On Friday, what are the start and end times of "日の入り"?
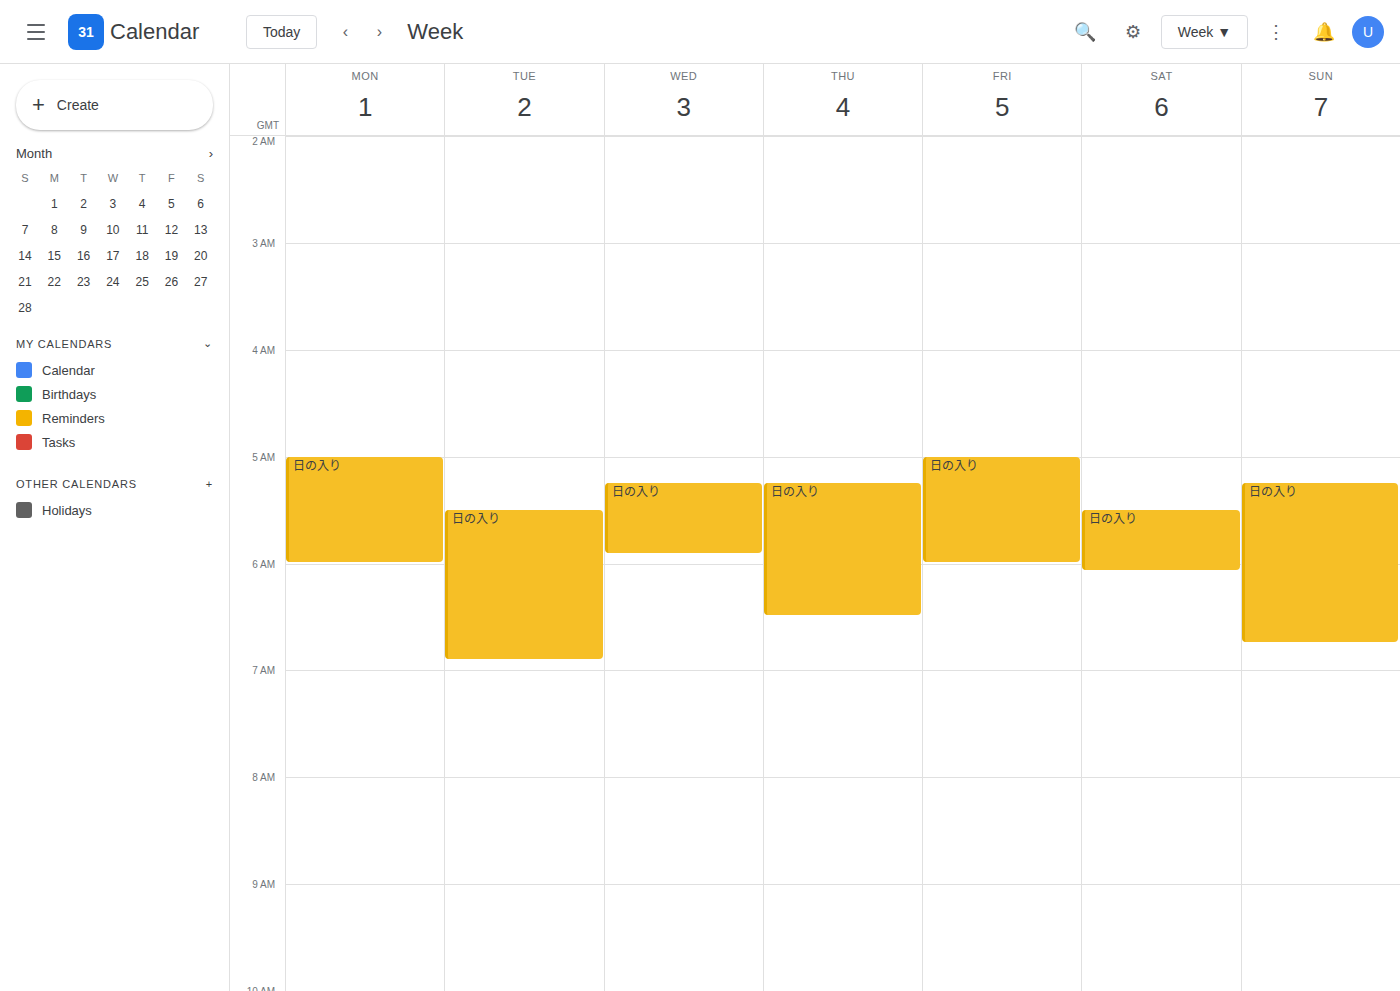
5:00 AM to 6:00 AM